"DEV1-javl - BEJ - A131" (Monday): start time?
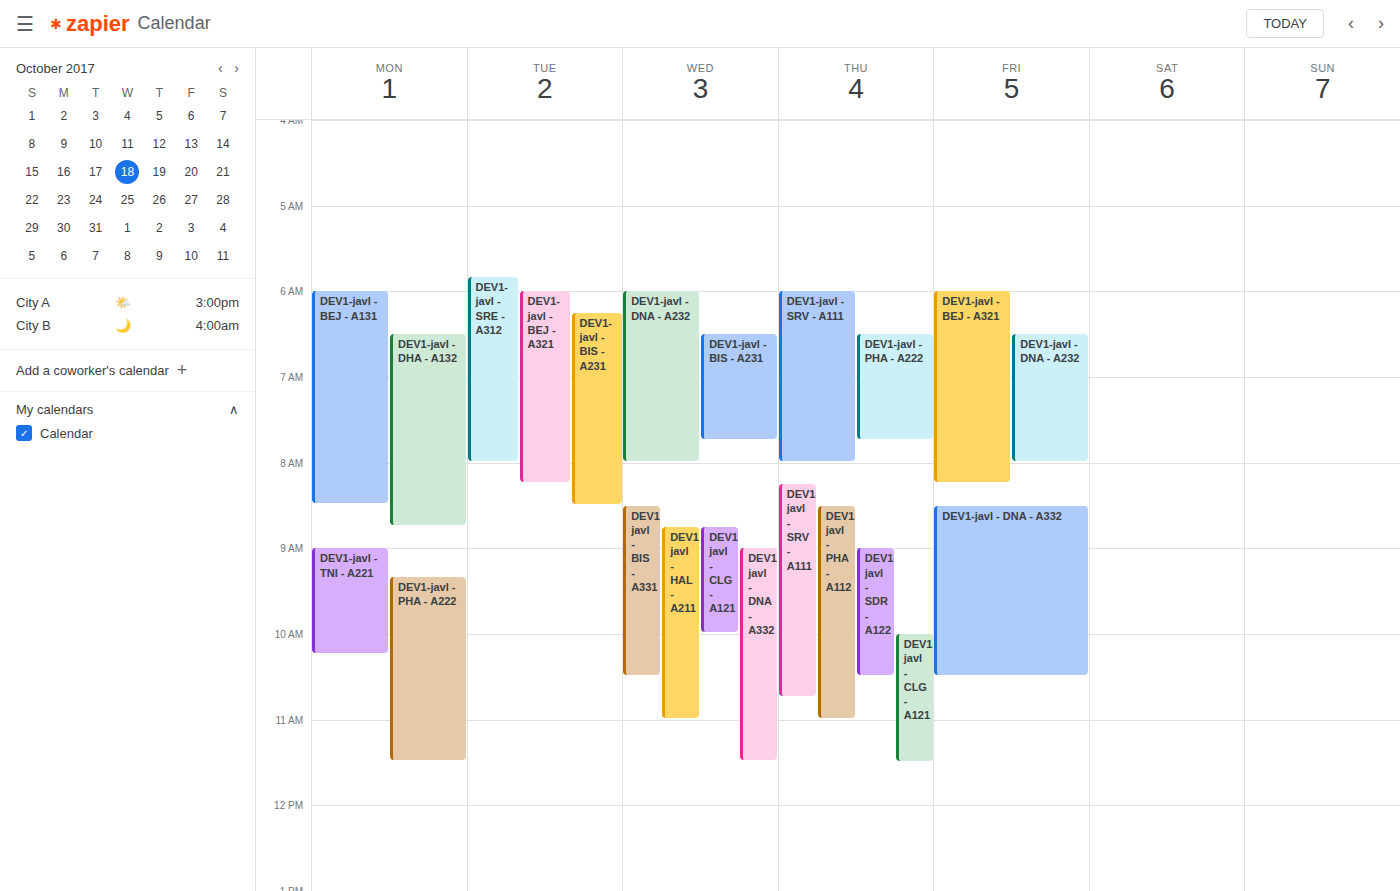
06:00